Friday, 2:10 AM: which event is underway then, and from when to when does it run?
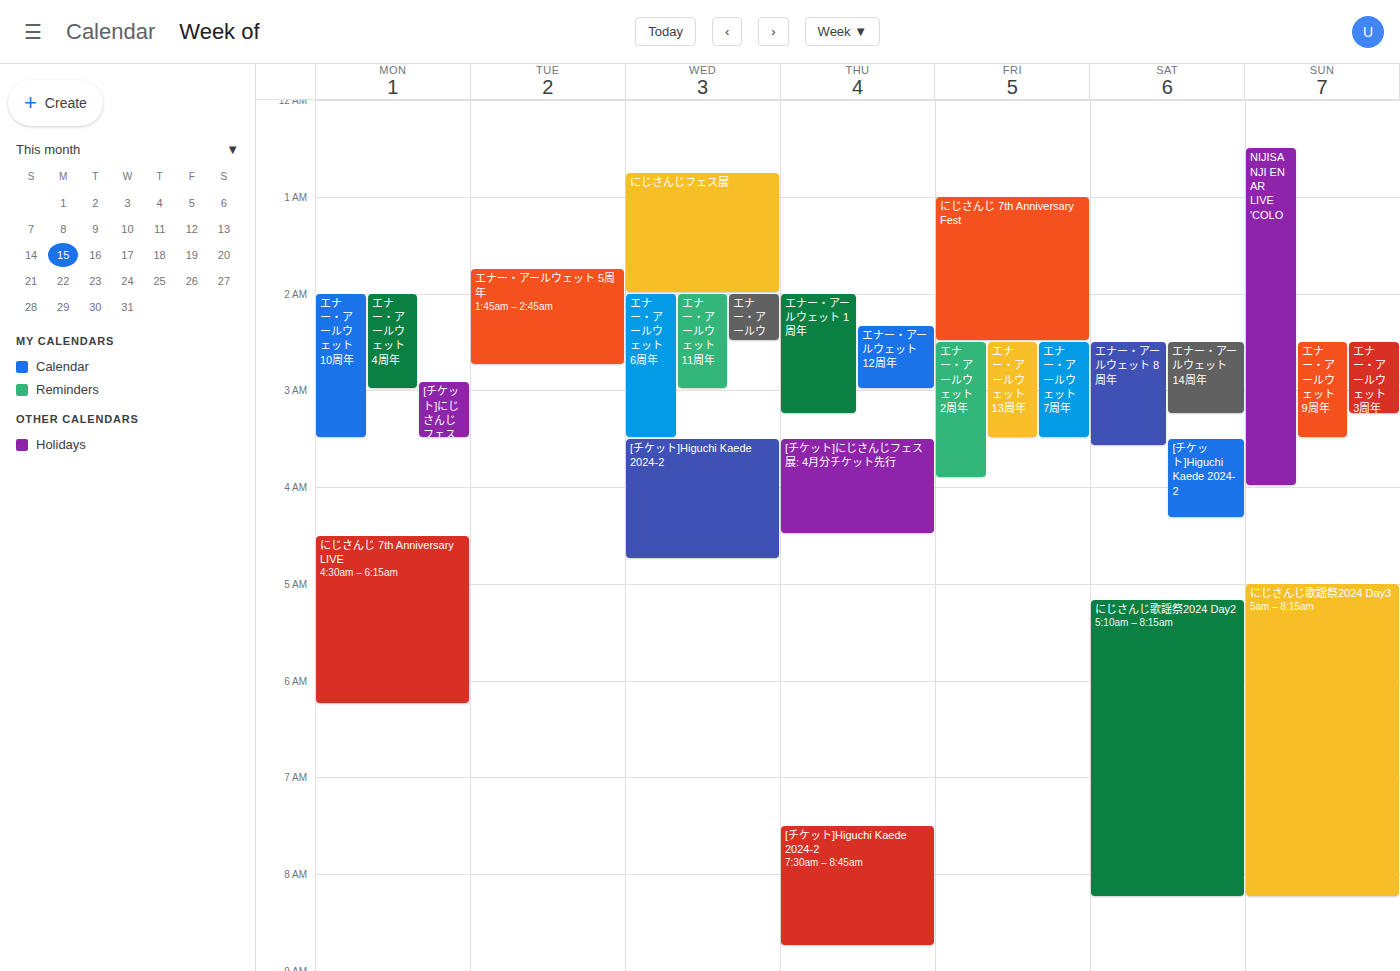
"にじさんじ 7th Anniversary Fest", 1:00 AM to 2:30 AM